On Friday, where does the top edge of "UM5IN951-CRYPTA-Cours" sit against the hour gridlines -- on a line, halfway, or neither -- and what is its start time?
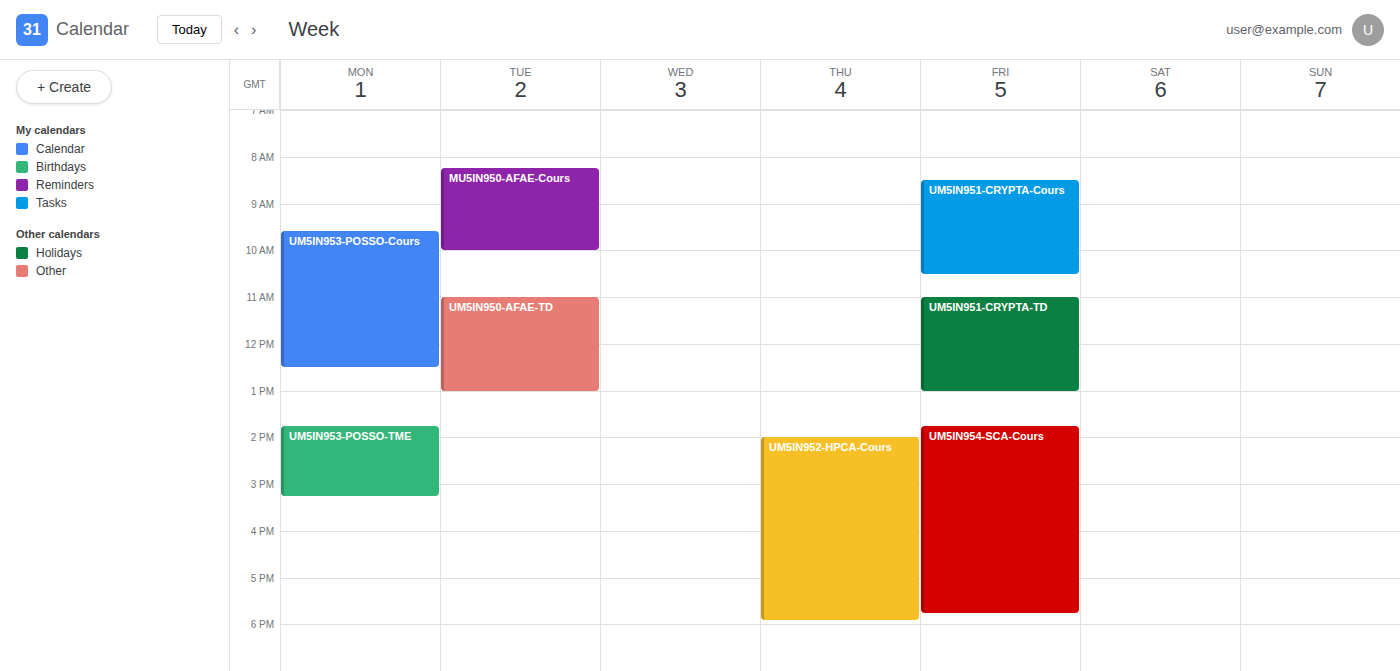
8:30 AM -- halfway between the 8 AM and 9 AM lines.